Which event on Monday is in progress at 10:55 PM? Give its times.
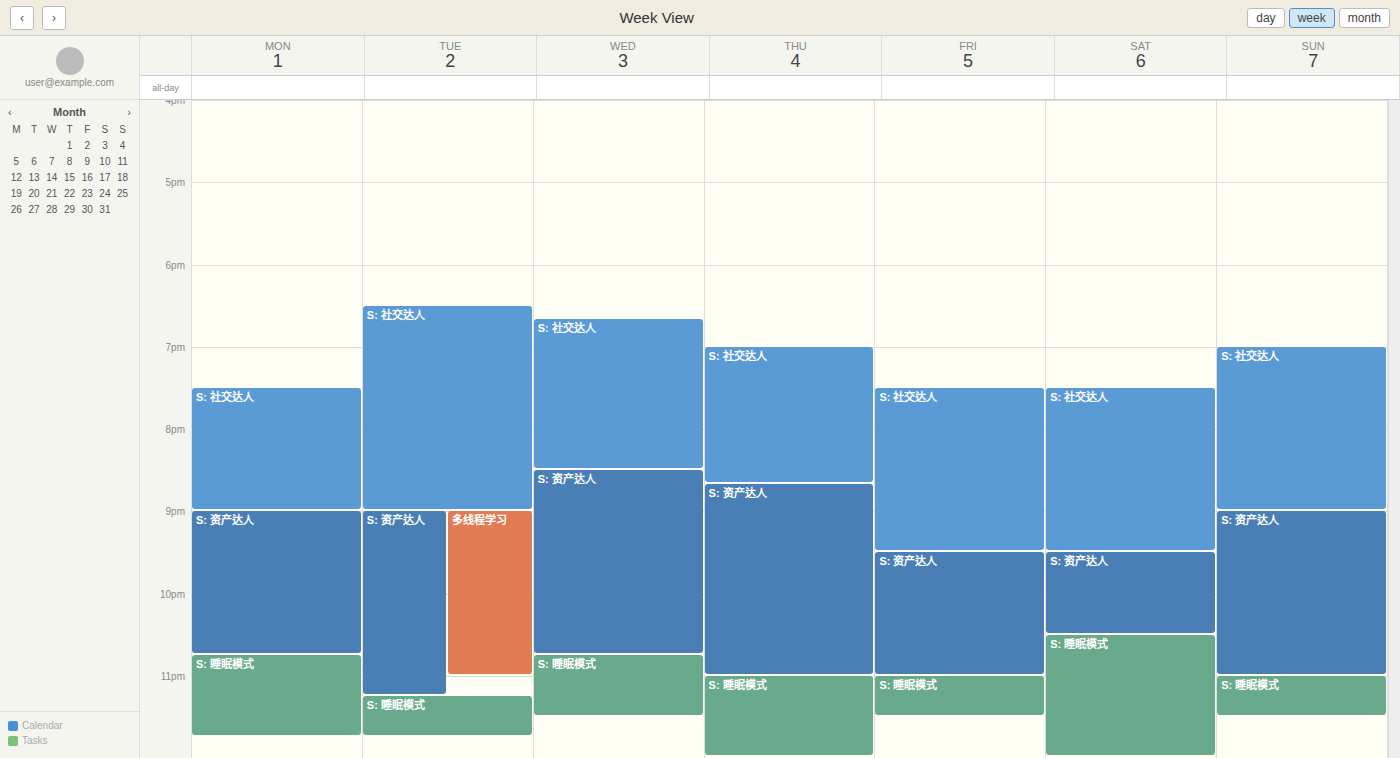
"S: 睡眠模式", 10:45 PM to 11:45 PM